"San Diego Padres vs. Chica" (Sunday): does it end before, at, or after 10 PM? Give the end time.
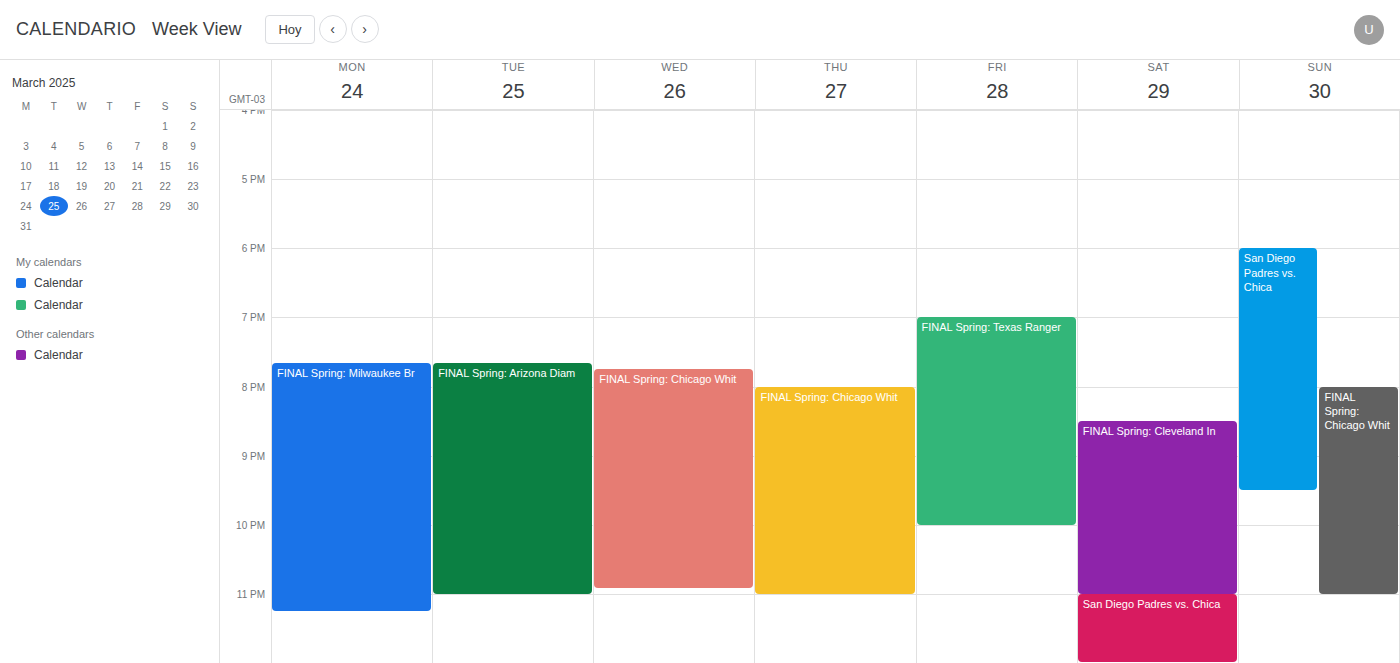
9:30 PM -- before 10 PM, 30 minutes above the 10 PM line.